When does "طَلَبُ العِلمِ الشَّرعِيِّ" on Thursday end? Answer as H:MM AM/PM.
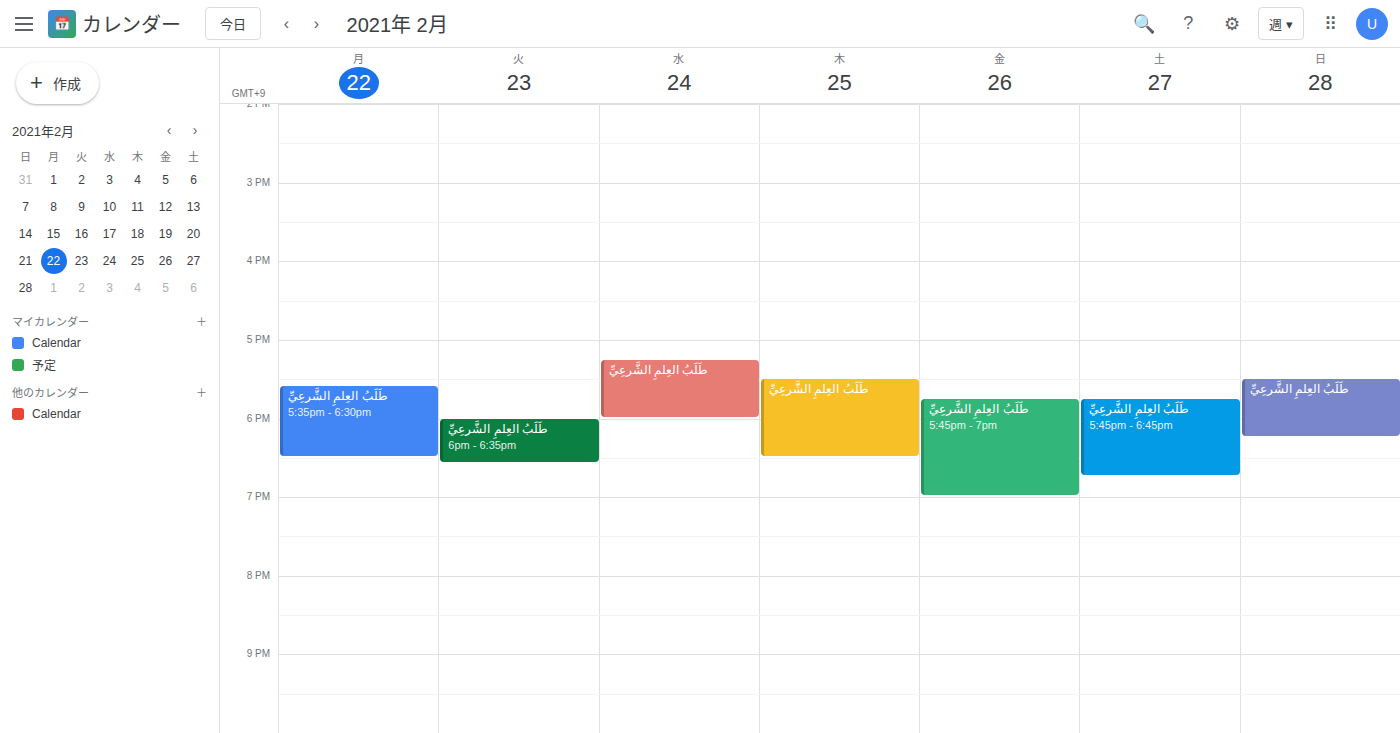
6:30 PM